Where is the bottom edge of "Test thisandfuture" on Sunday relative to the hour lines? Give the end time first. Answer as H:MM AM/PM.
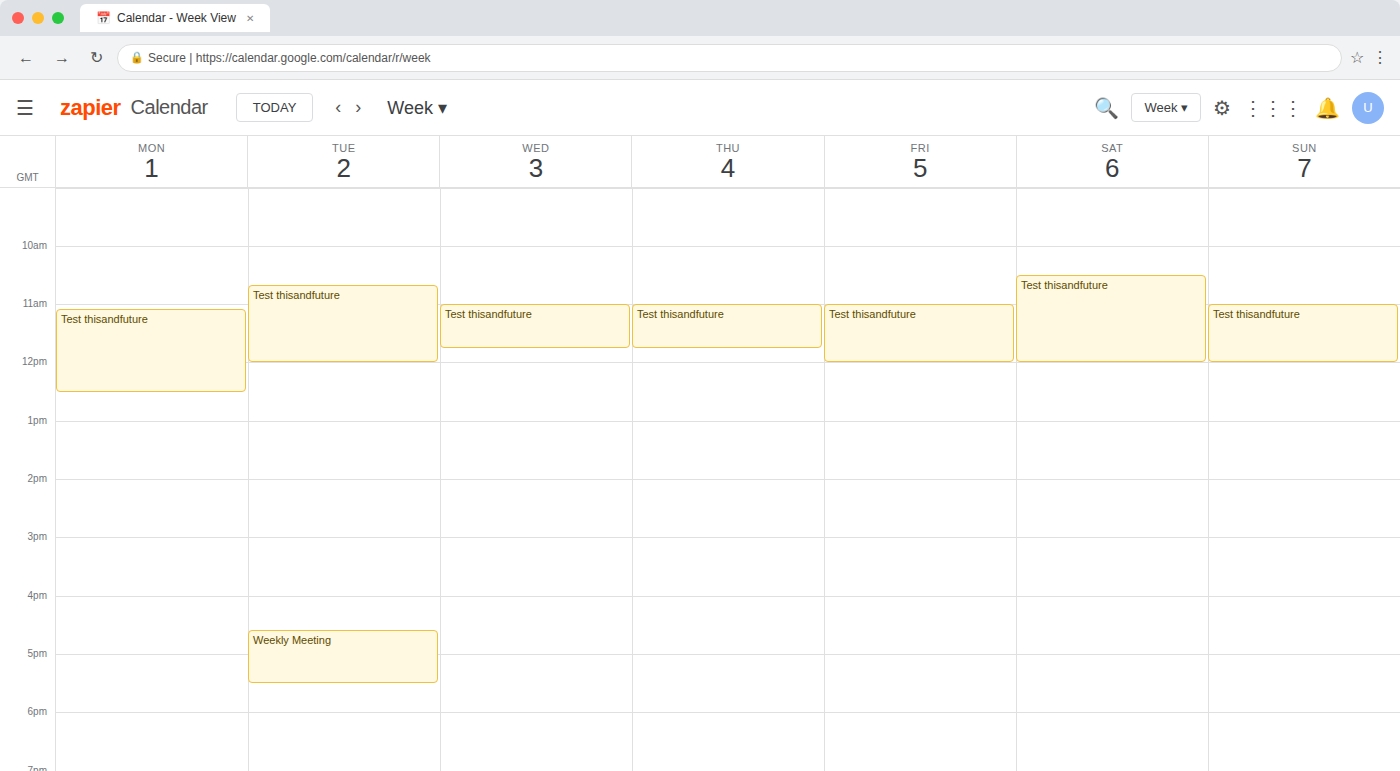
12:00 PM -- exactly on the 12 PM line.